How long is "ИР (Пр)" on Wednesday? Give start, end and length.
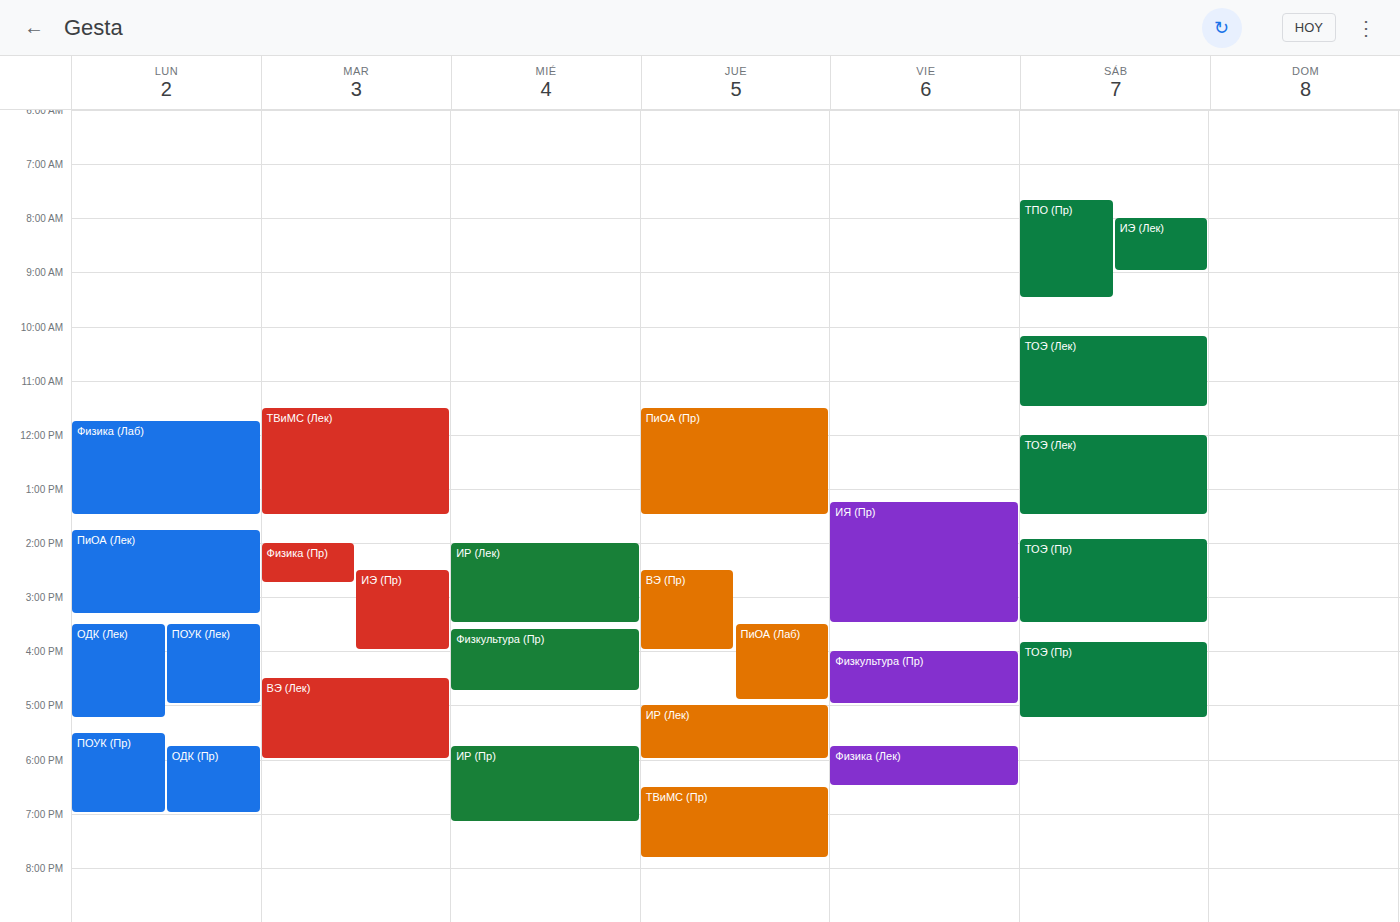
5:45 PM to 7:10 PM, 1 hour 25 minutes